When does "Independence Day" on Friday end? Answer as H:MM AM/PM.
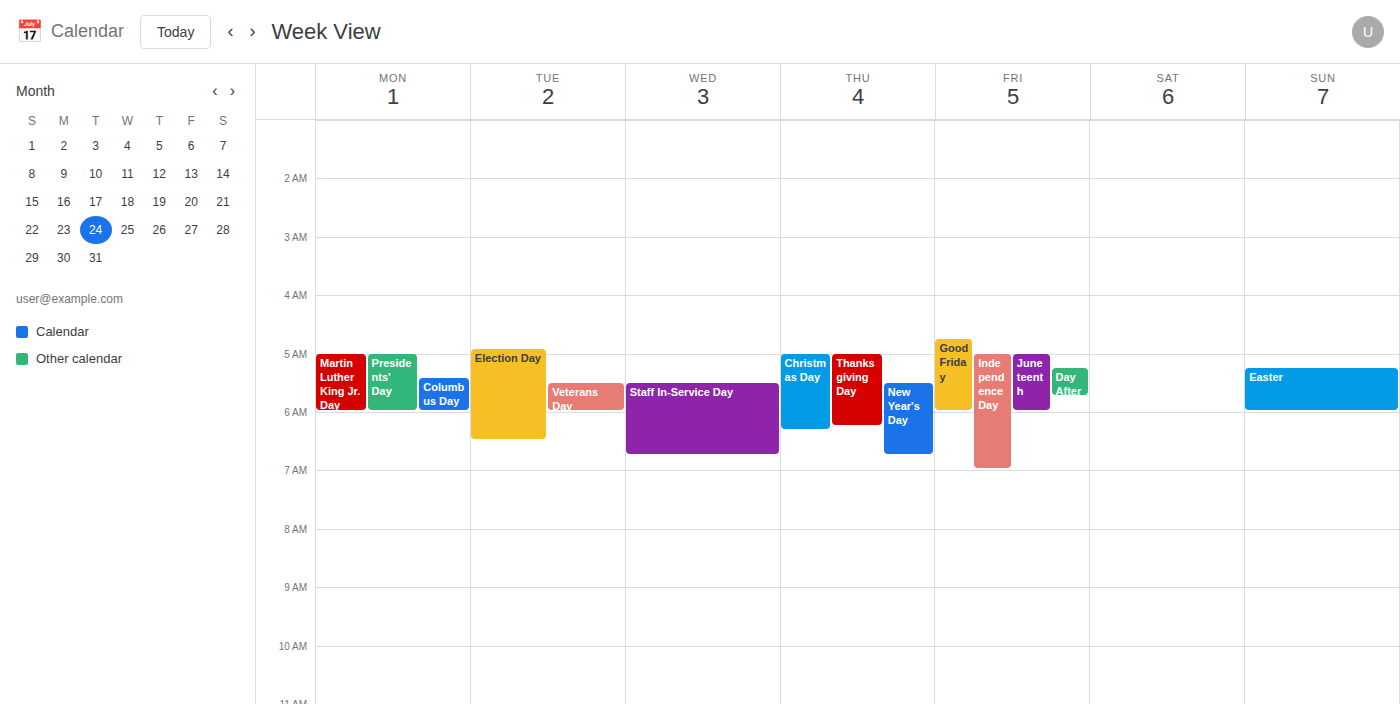
7:00 AM